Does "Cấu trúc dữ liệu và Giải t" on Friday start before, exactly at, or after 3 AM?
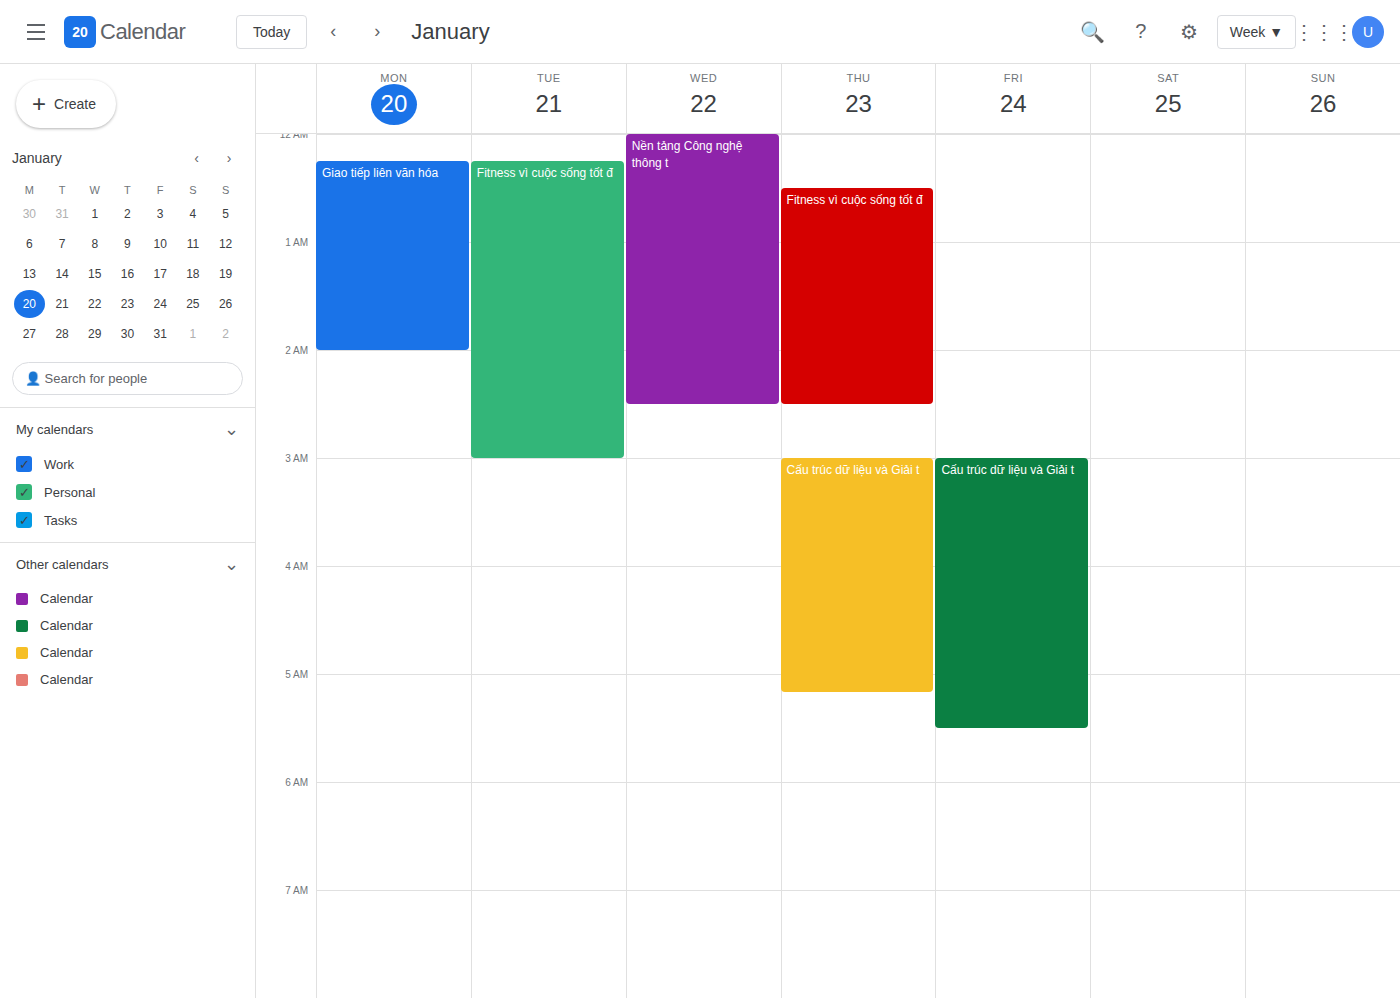
3:00 AM -- exactly at 3 AM, on the 3 AM line.